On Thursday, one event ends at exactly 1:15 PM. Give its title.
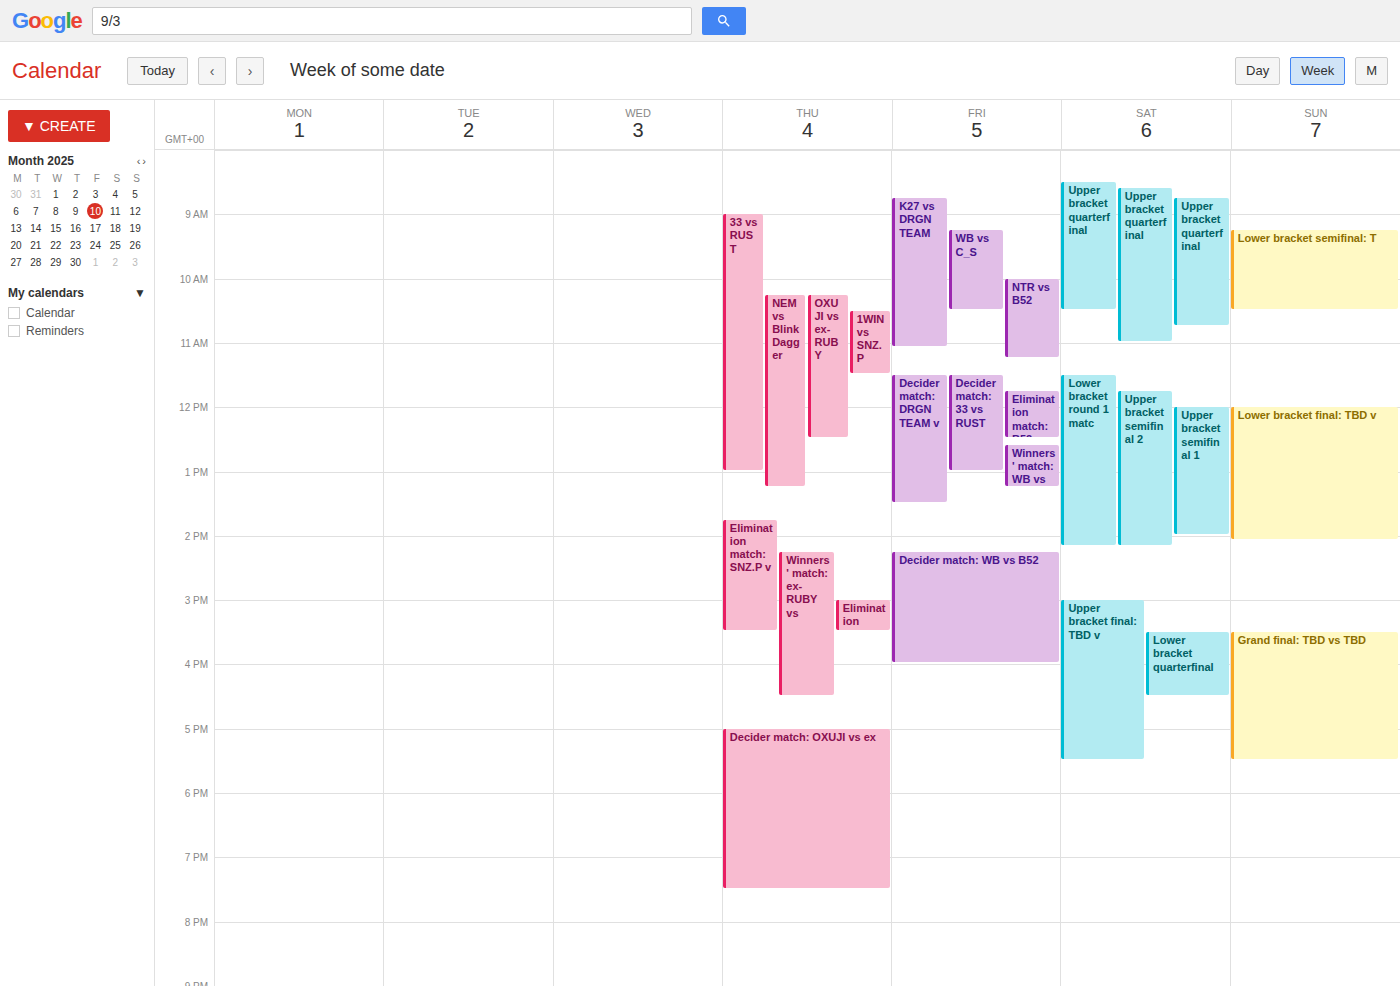
"NEM vs BlinkDagger"